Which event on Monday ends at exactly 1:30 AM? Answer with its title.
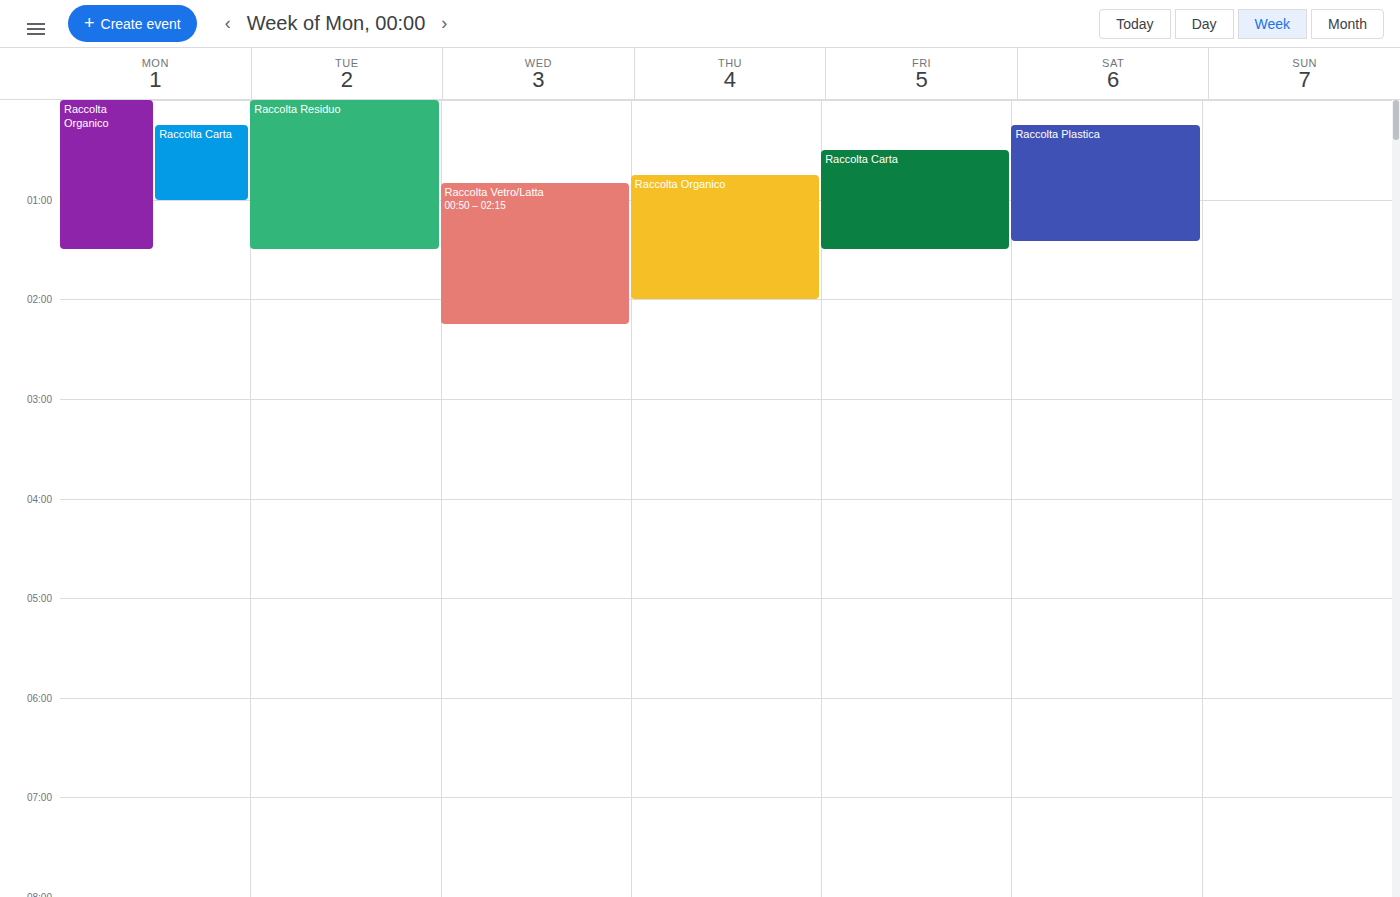
"Raccolta Organico"